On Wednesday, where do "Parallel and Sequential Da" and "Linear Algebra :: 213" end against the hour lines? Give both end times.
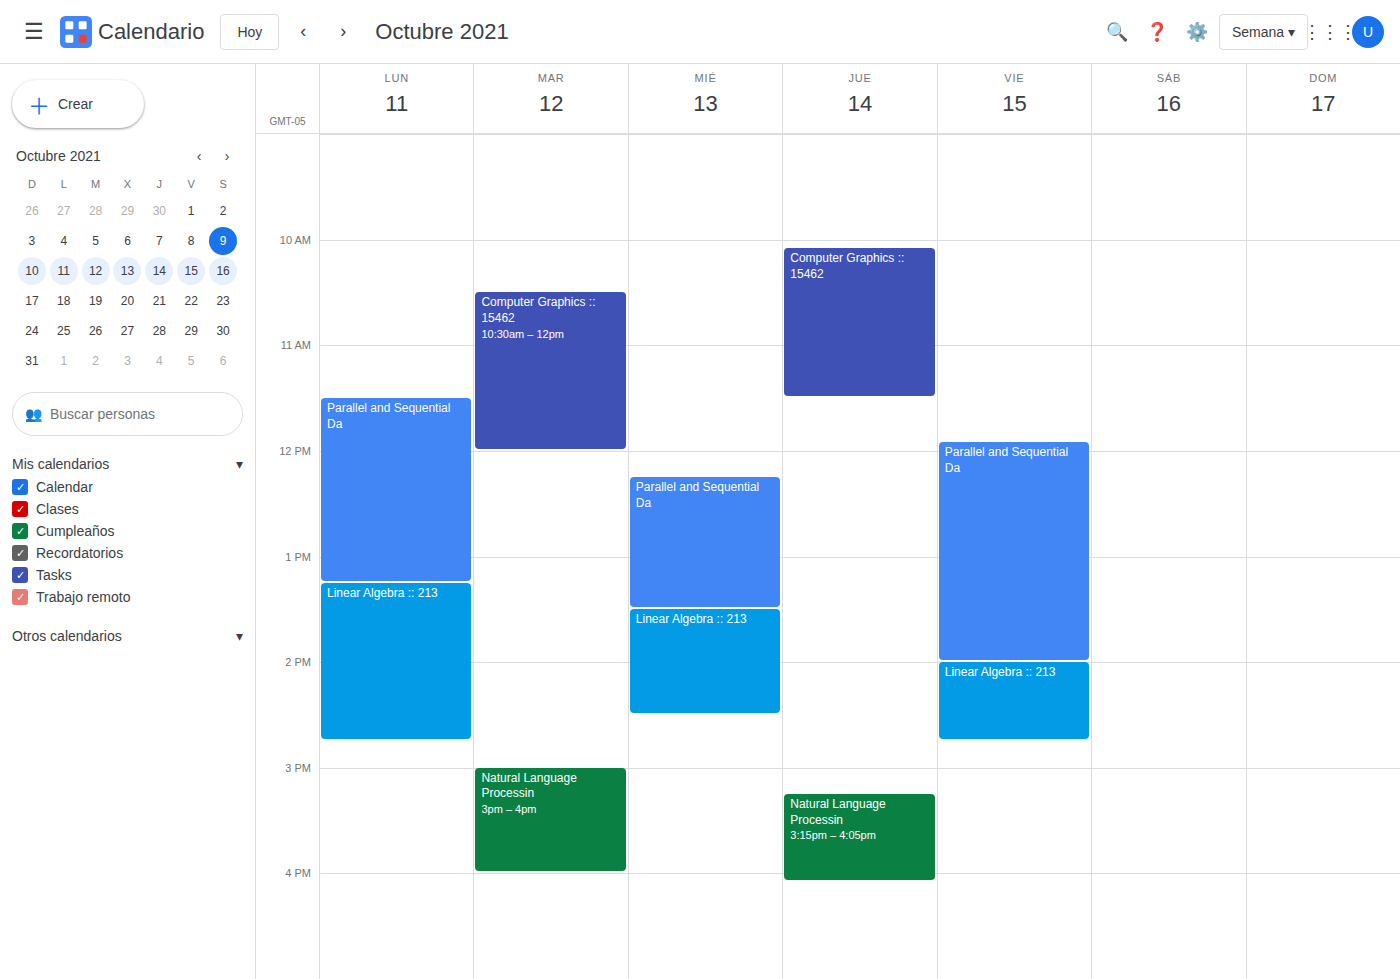
"Parallel and Sequential Da": 1:30 PM, halfway between the 1 PM and 2 PM lines. "Linear Algebra :: 213": 2:30 PM, halfway between the 2 PM and 3 PM lines.